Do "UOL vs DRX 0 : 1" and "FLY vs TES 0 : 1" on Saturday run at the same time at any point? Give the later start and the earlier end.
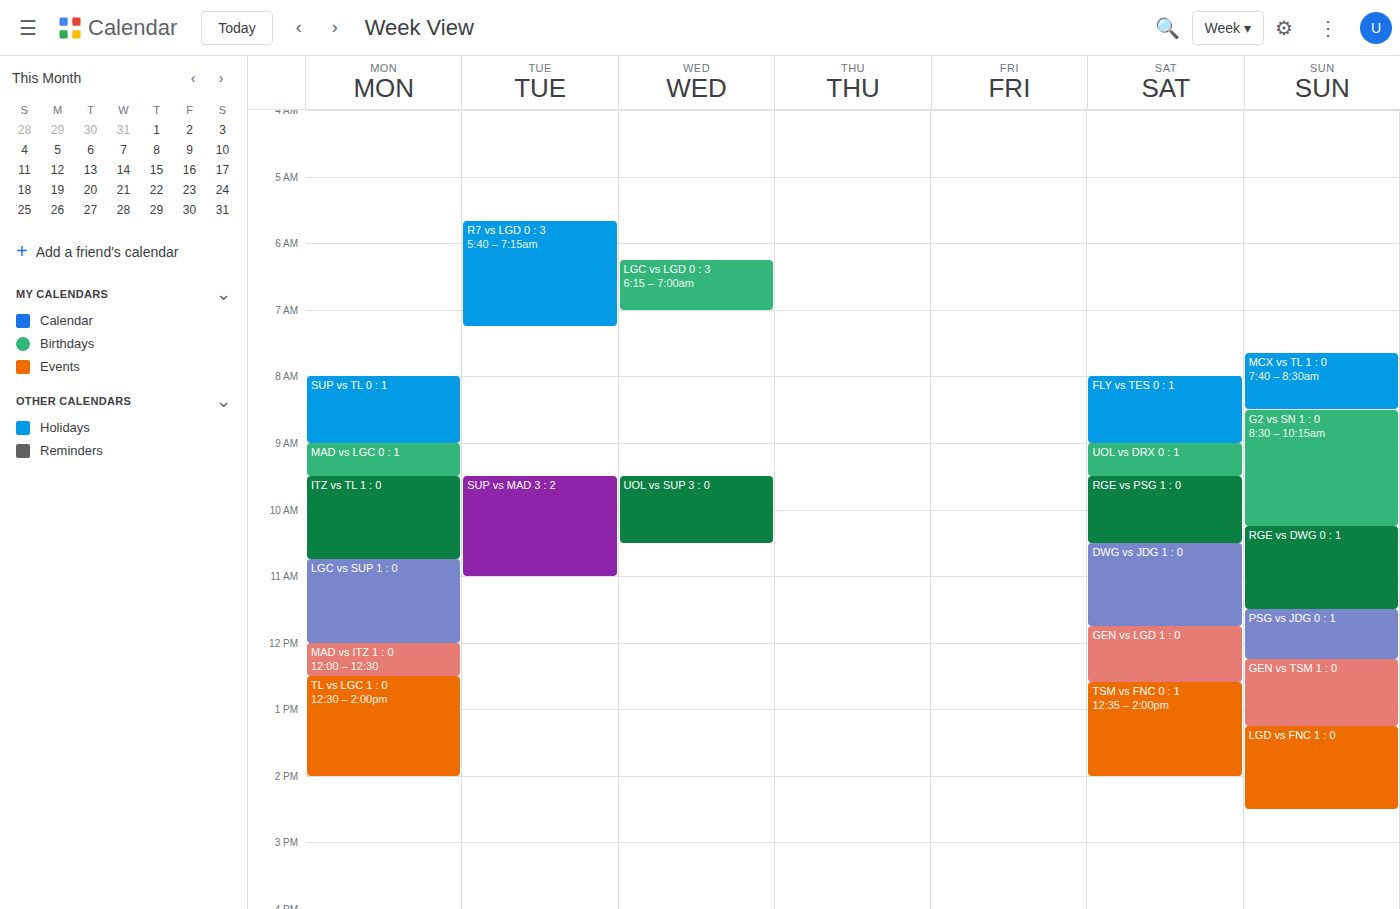
"FLY vs TES 0 : 1" ends at 9:00 AM, exactly when "UOL vs DRX 0 : 1" starts -- they touch but do not overlap.